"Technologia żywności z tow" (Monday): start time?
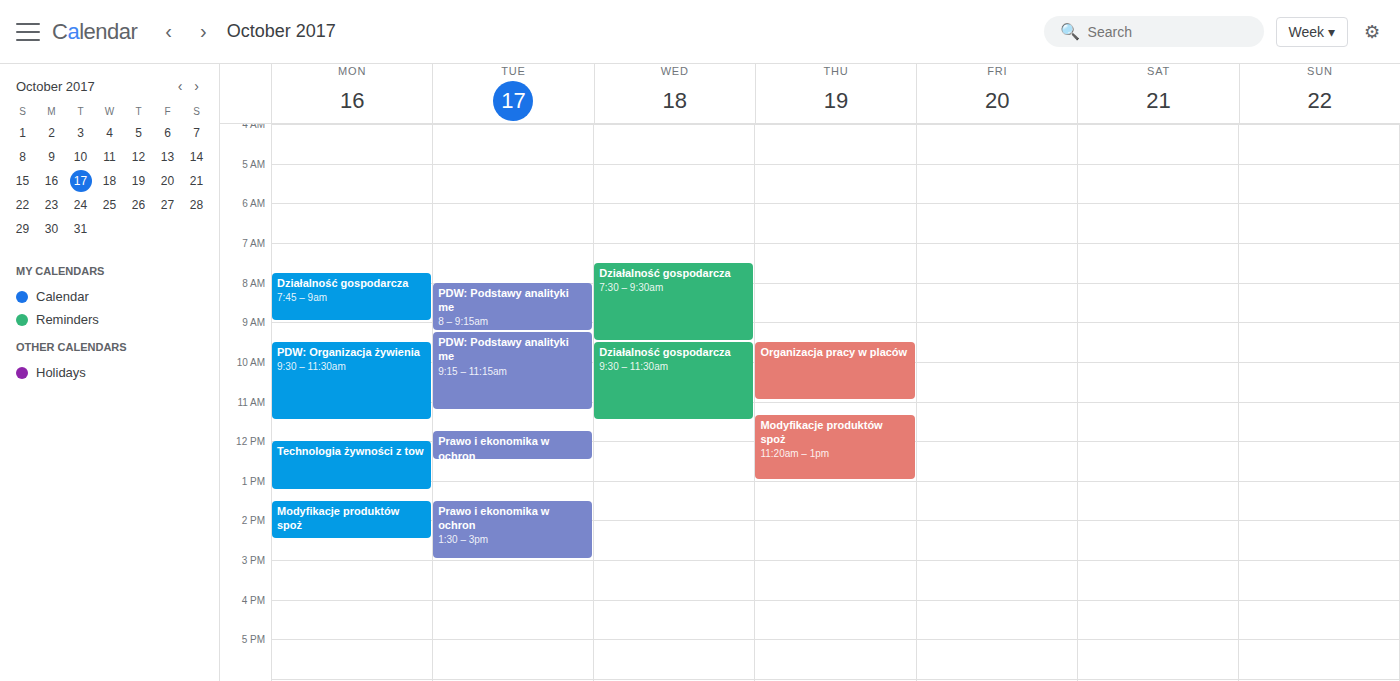
12:00 PM